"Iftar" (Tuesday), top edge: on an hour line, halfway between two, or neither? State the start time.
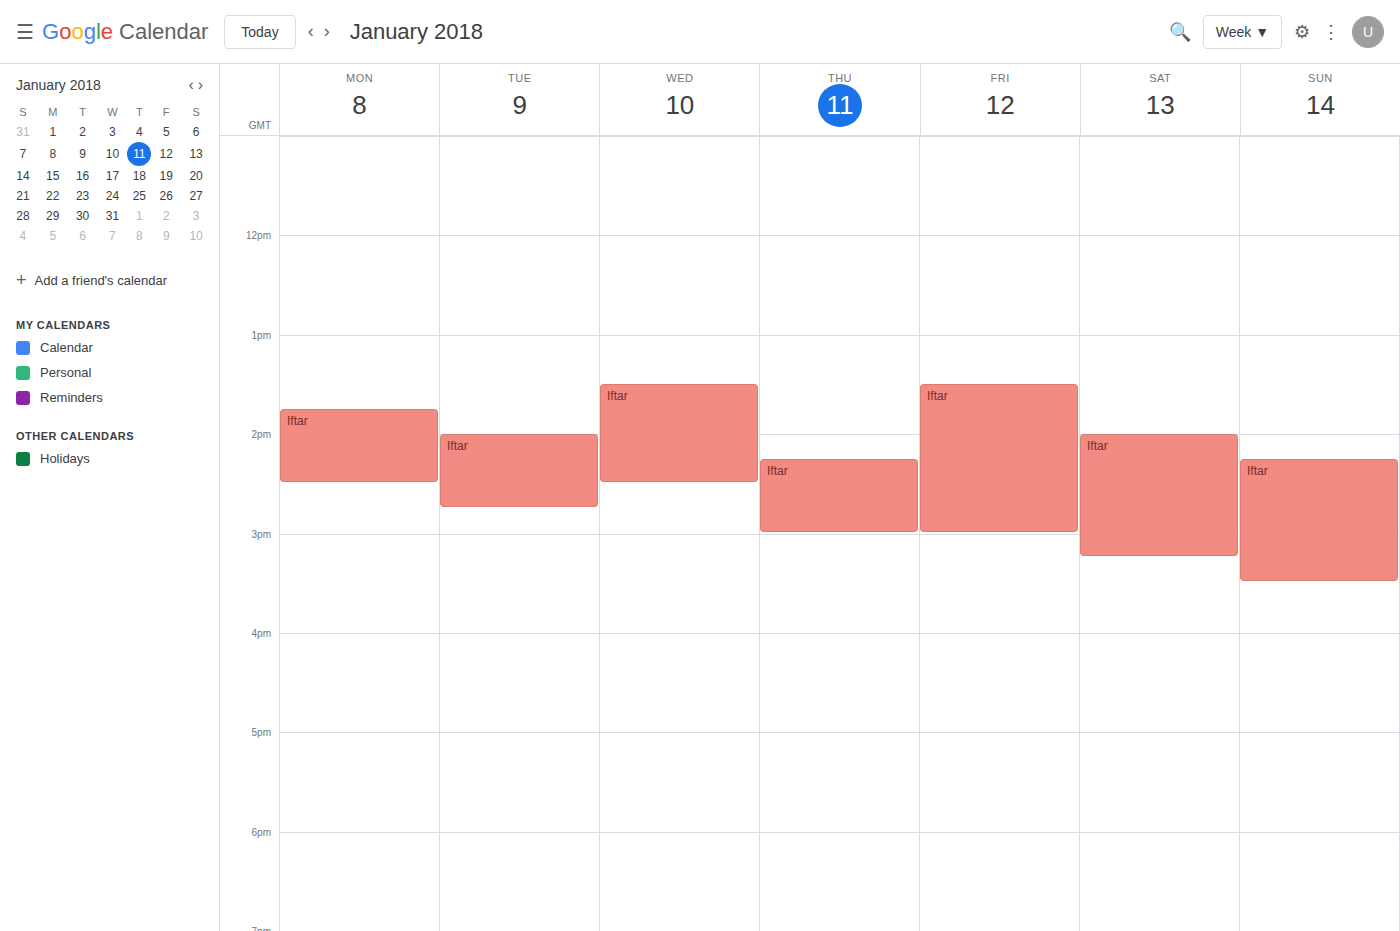
2:00 PM -- exactly on the 2 PM line.